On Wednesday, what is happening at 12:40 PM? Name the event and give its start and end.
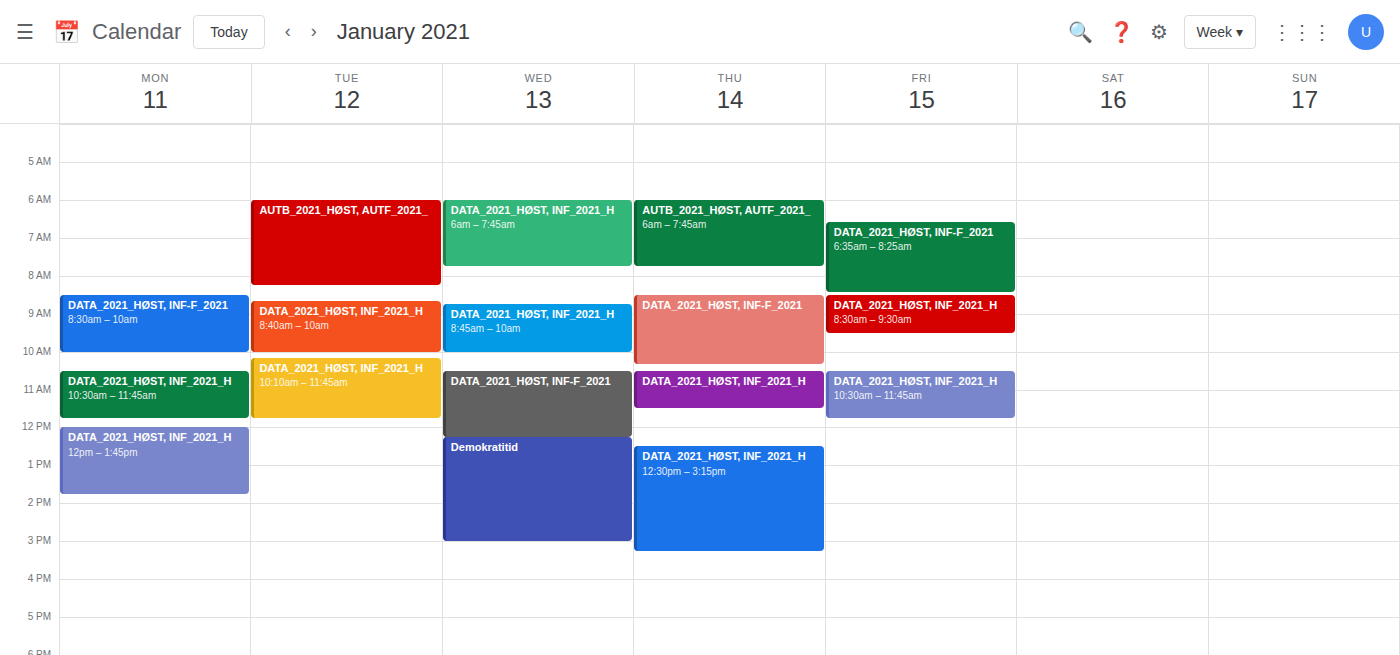
"Demokratitid", 12:15 PM to 3:00 PM